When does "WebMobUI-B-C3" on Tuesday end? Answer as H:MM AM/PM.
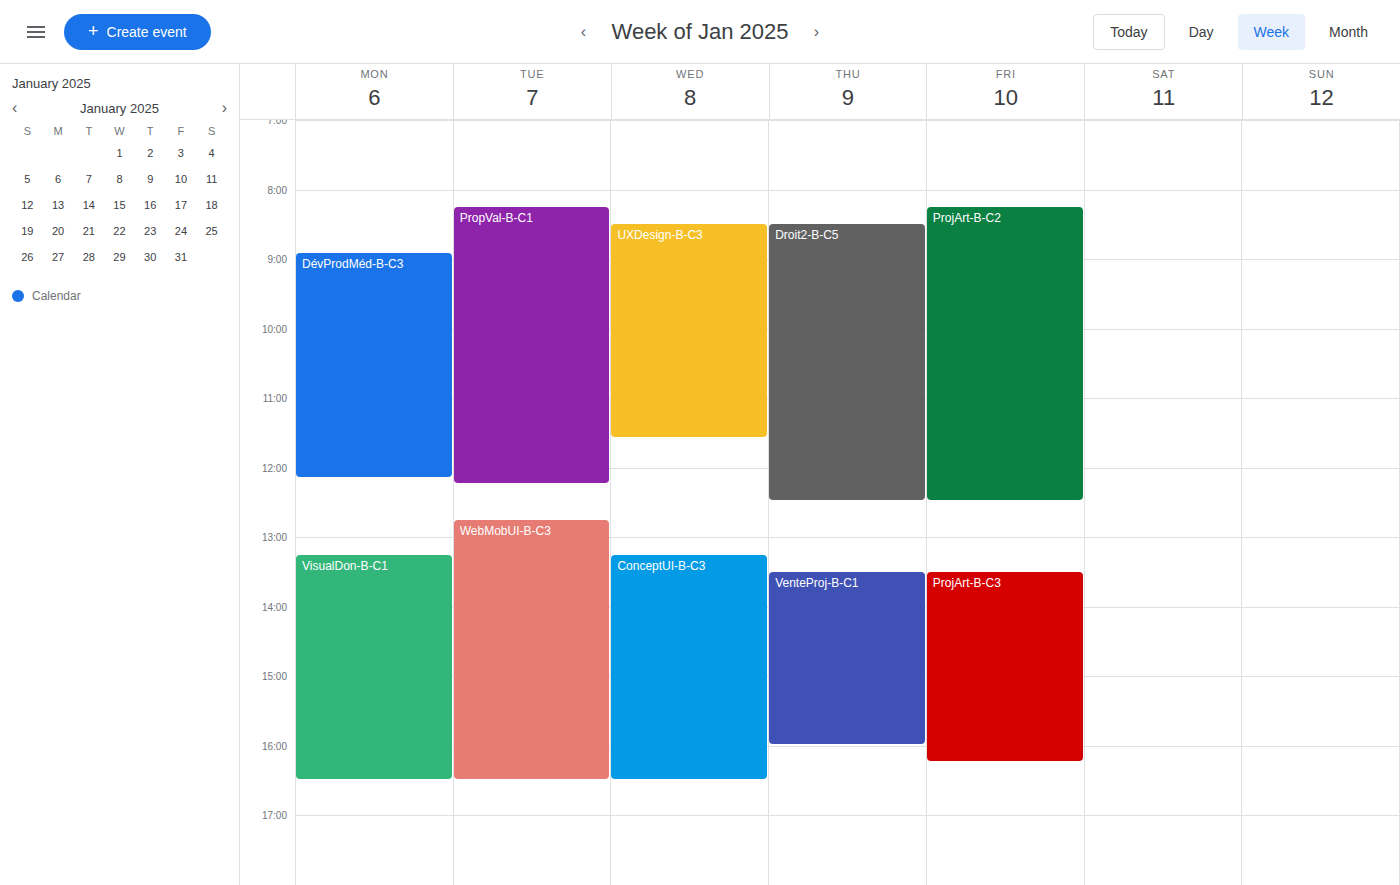
4:30 PM